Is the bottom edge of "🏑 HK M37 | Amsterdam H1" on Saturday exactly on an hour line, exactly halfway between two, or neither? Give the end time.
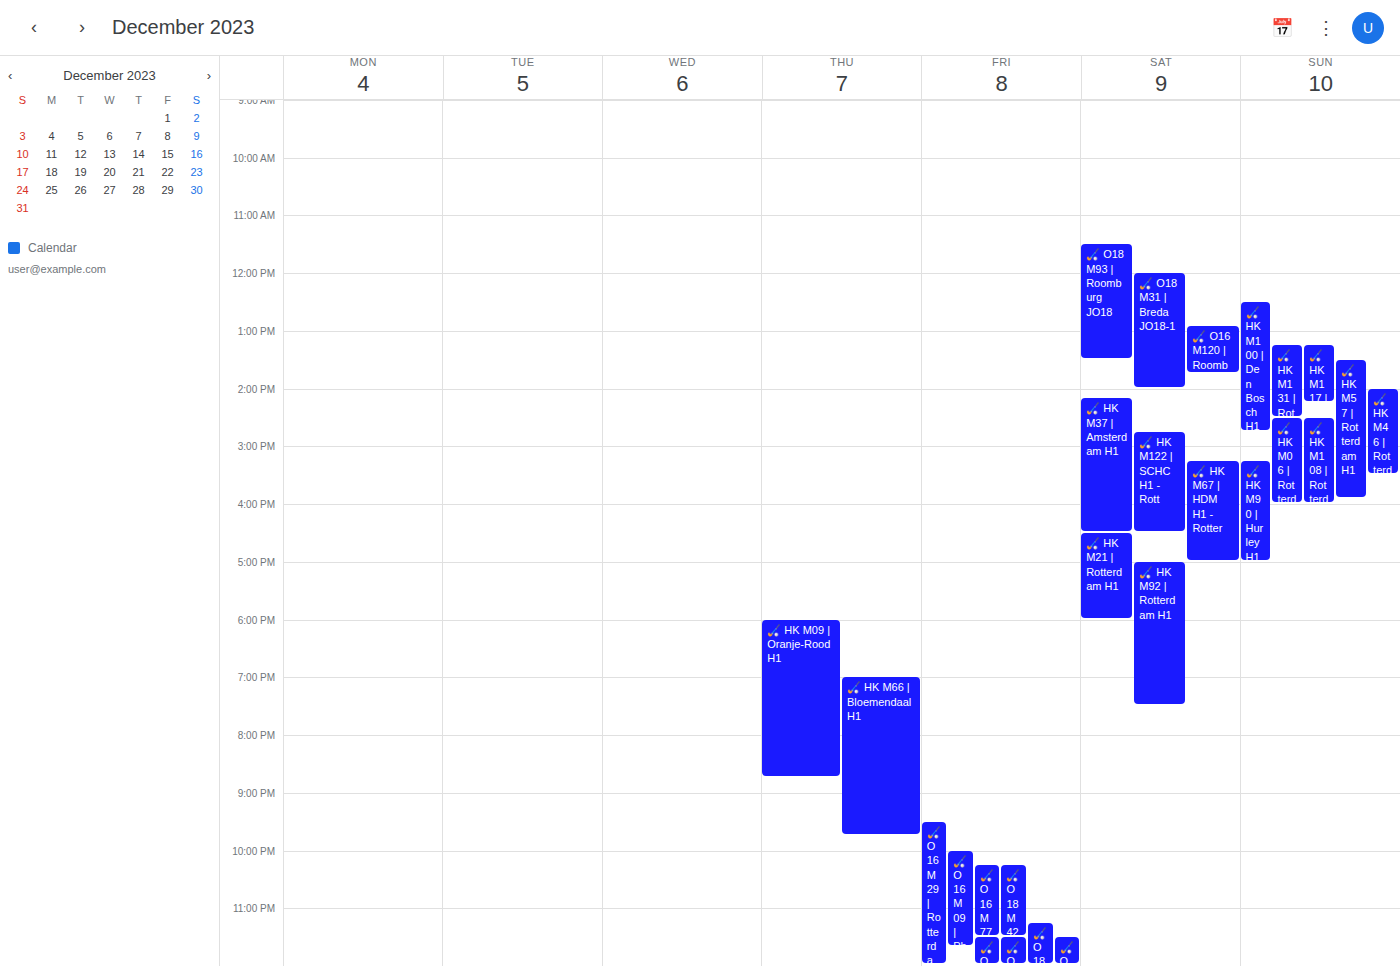
4:30 PM -- halfway between the 4 PM and 5 PM lines.